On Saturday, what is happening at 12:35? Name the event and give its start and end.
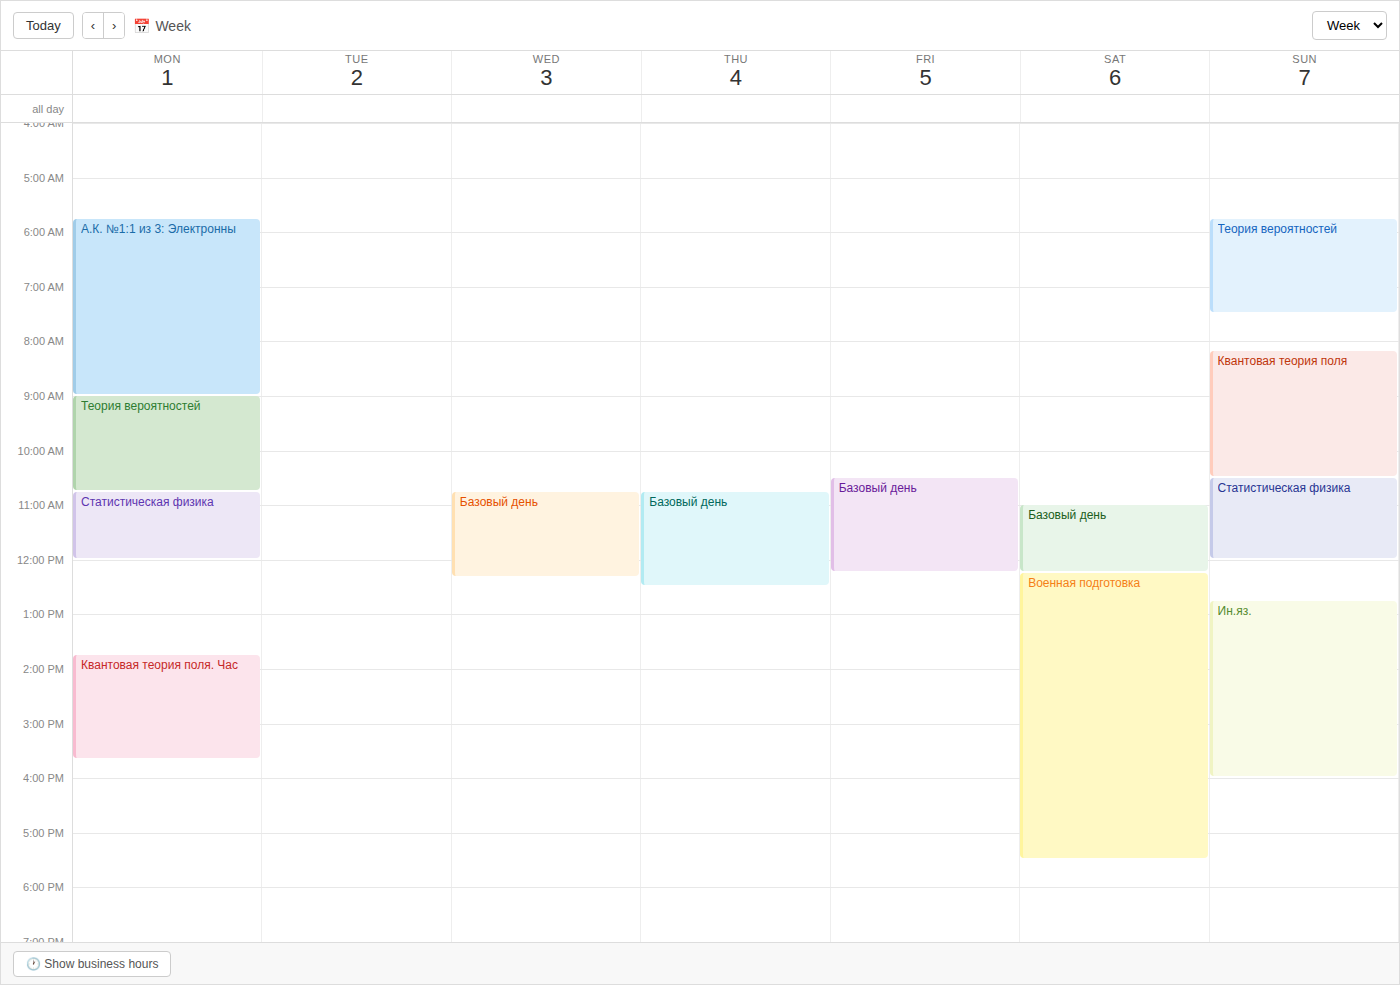
"Военная подготовка", 12:15 to 17:30